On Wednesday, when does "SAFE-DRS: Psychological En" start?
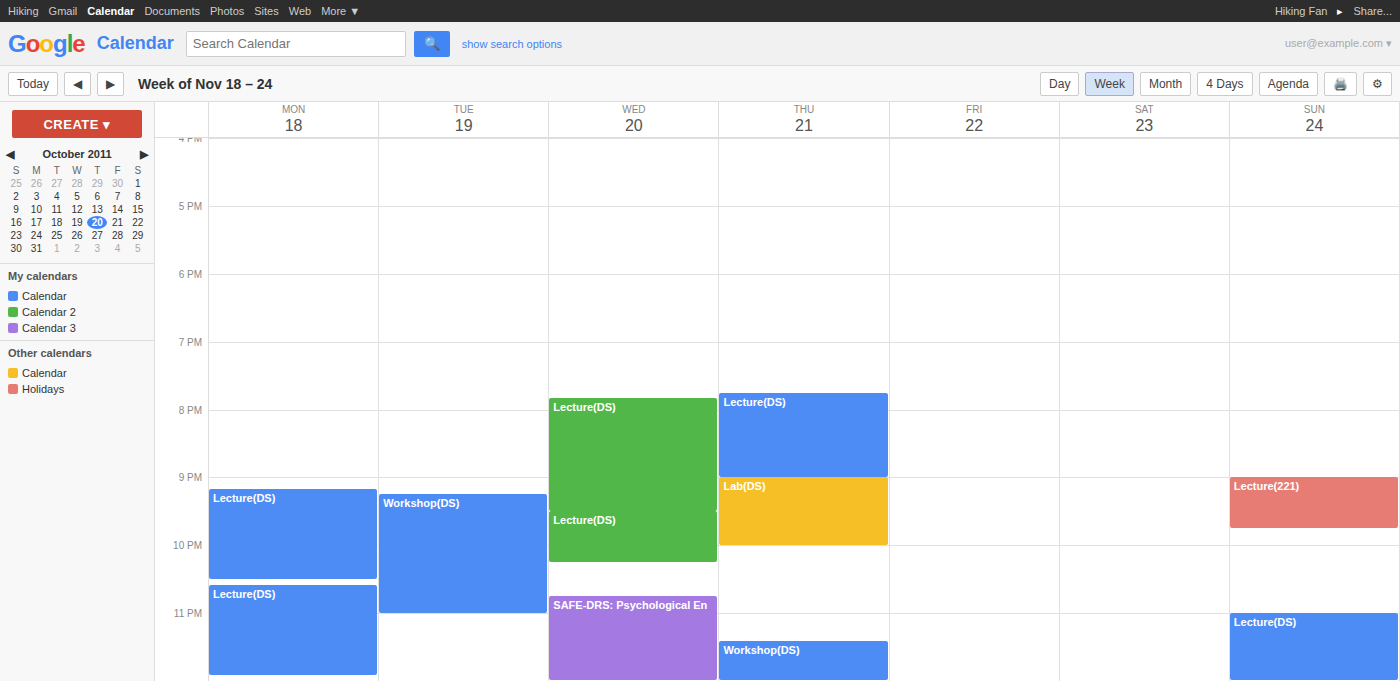
10:45 PM